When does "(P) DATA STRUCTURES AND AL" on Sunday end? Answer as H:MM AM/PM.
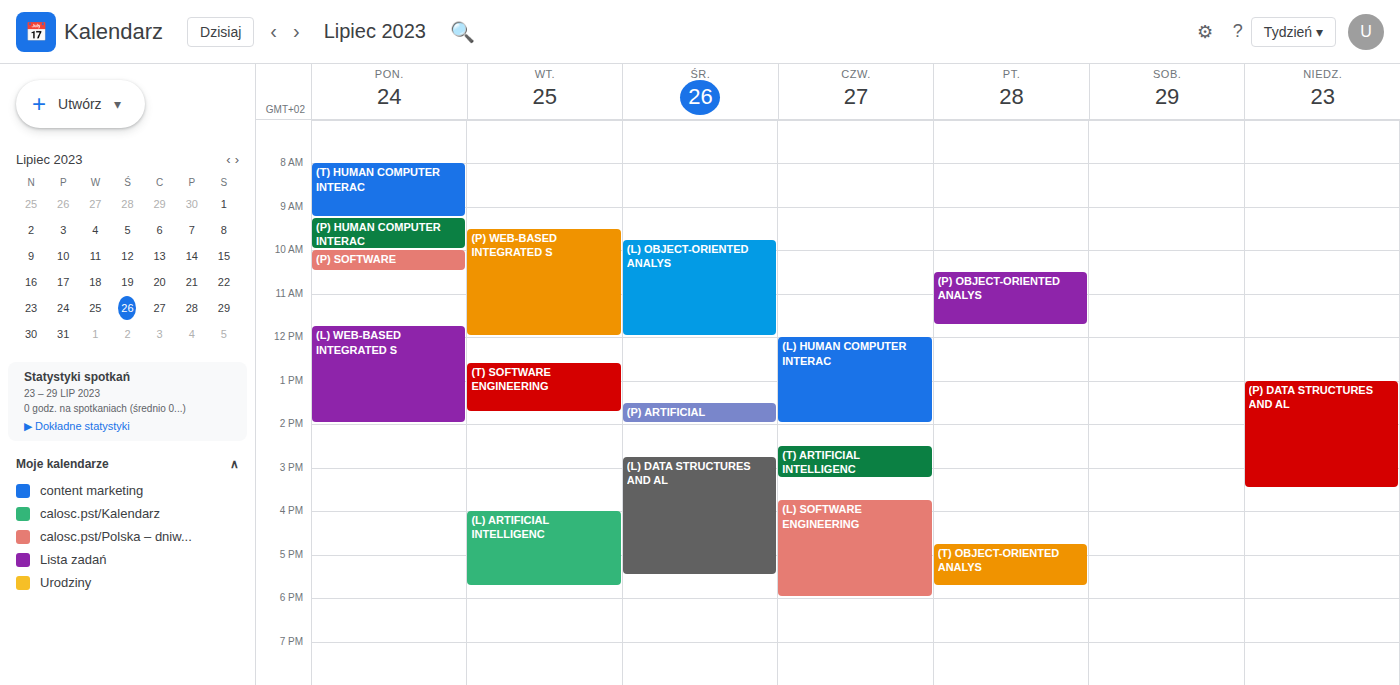
3:30 PM